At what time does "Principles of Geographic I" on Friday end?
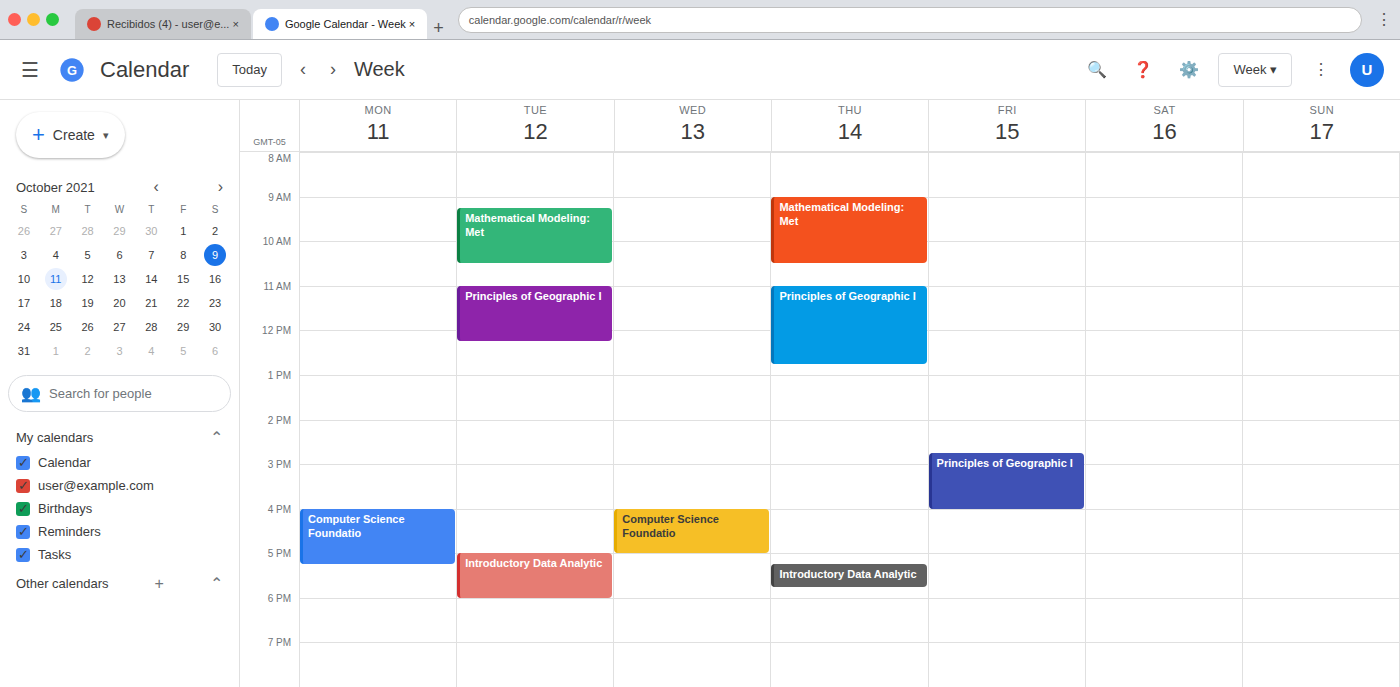
4:00 PM